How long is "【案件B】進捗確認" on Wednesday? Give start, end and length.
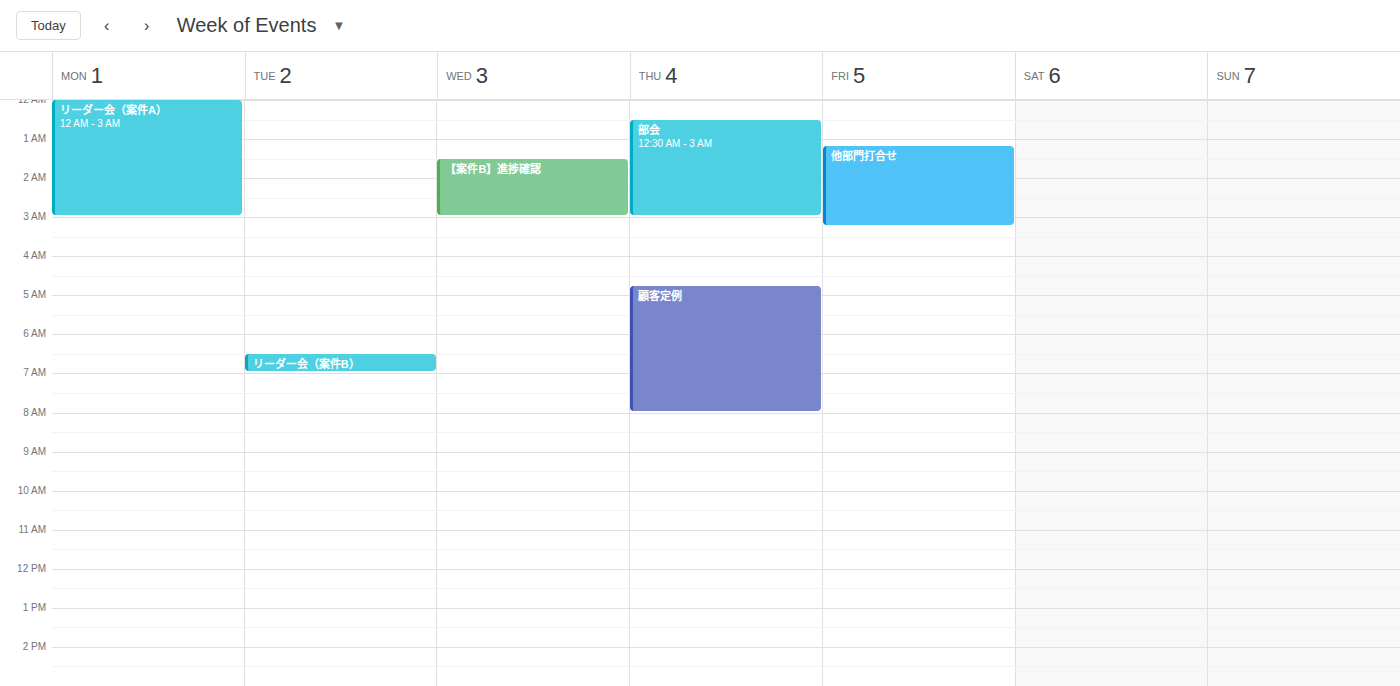
01:30 to 03:00, 1 hour 30 minutes